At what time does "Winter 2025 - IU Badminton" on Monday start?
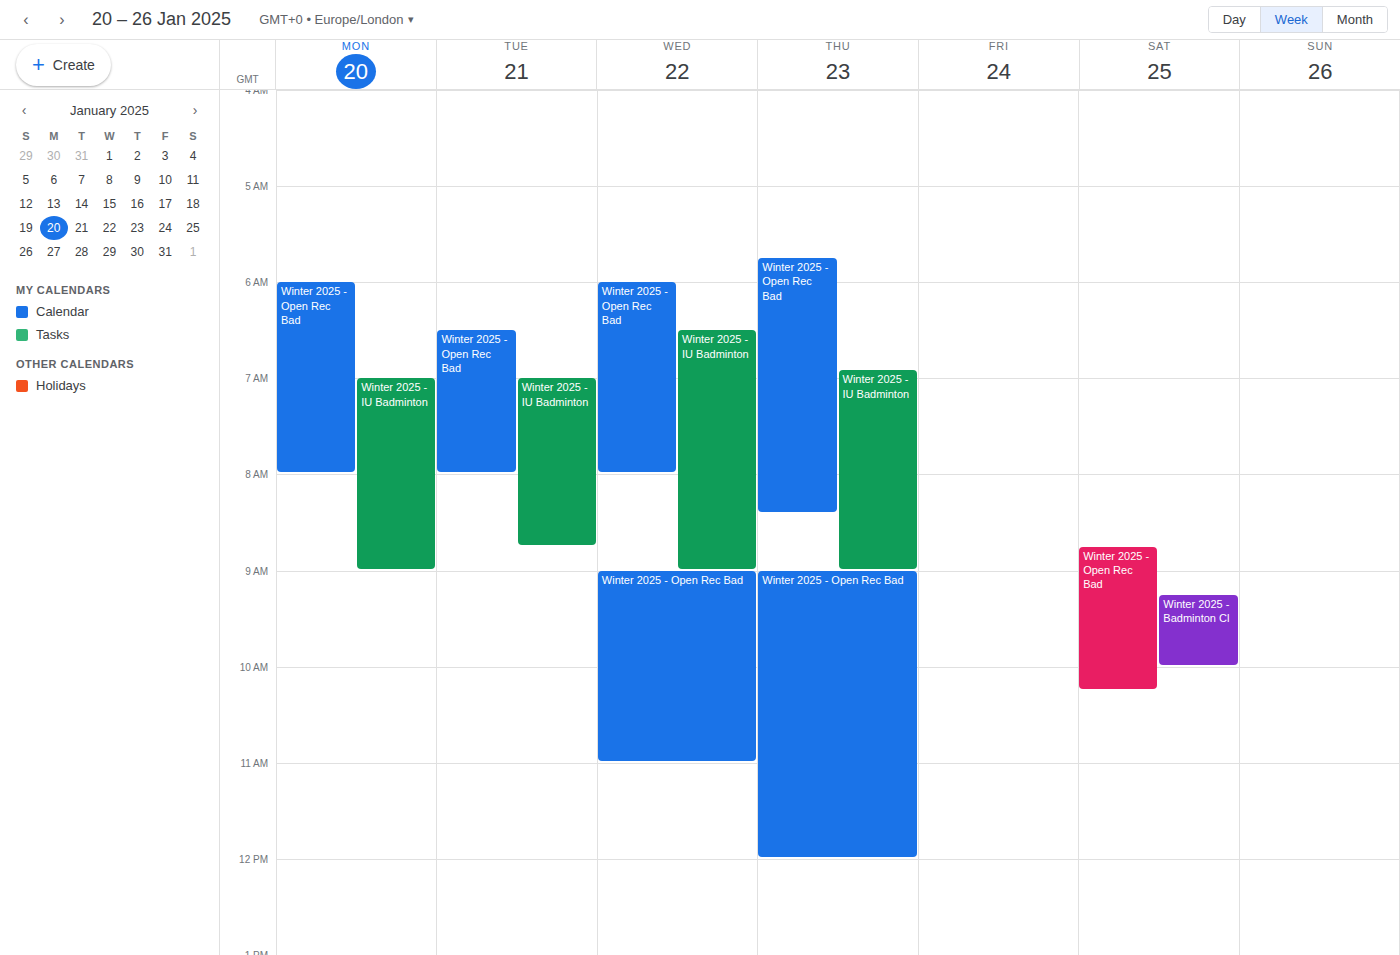
7:00 AM